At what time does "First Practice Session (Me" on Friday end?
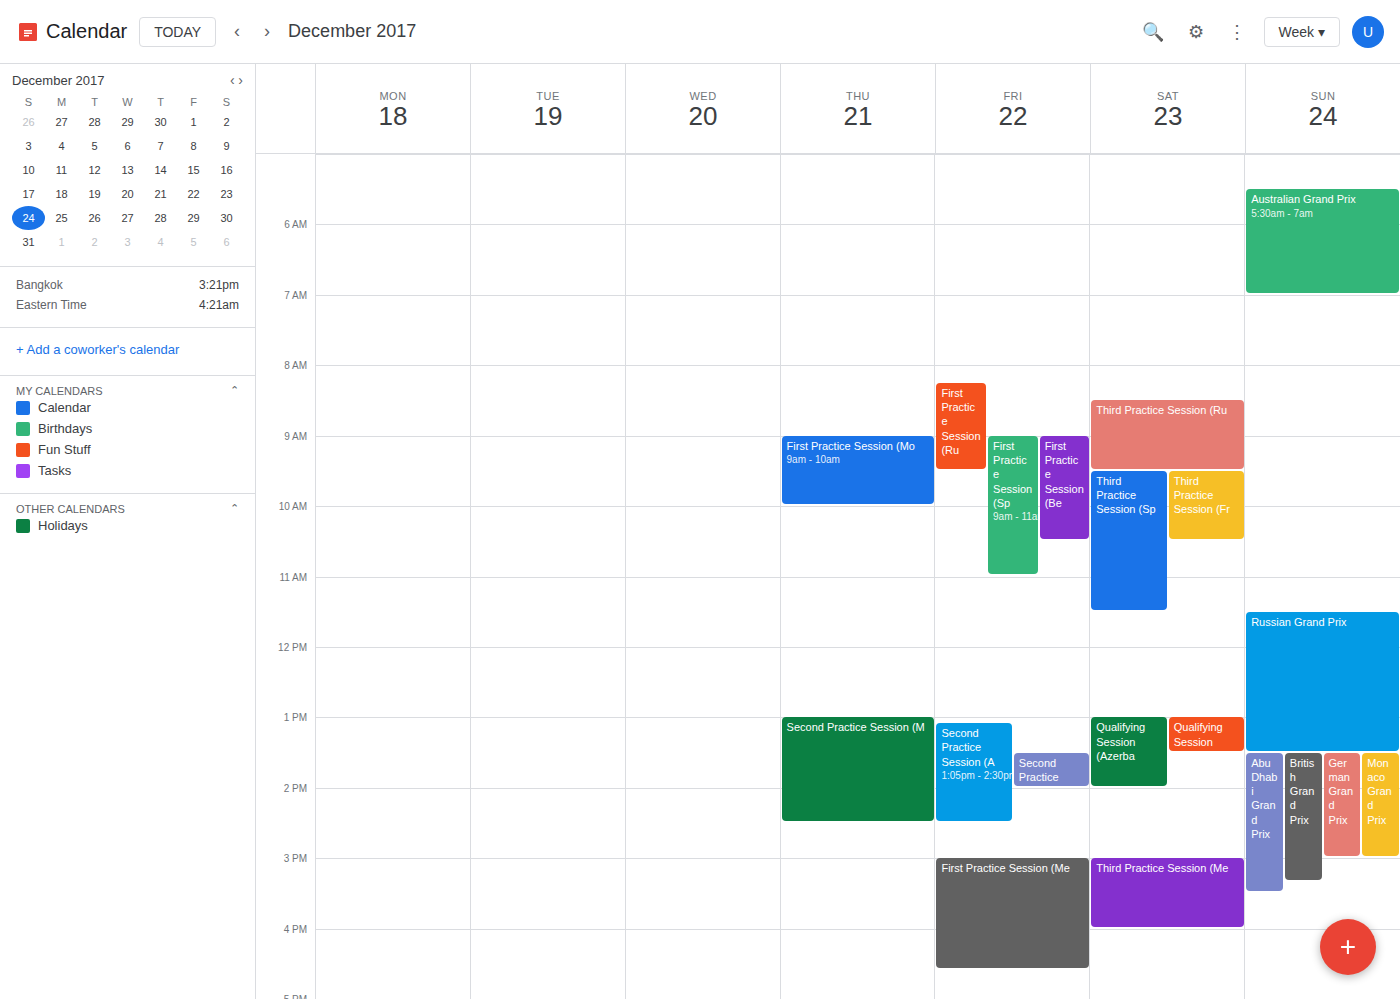
4:35 PM